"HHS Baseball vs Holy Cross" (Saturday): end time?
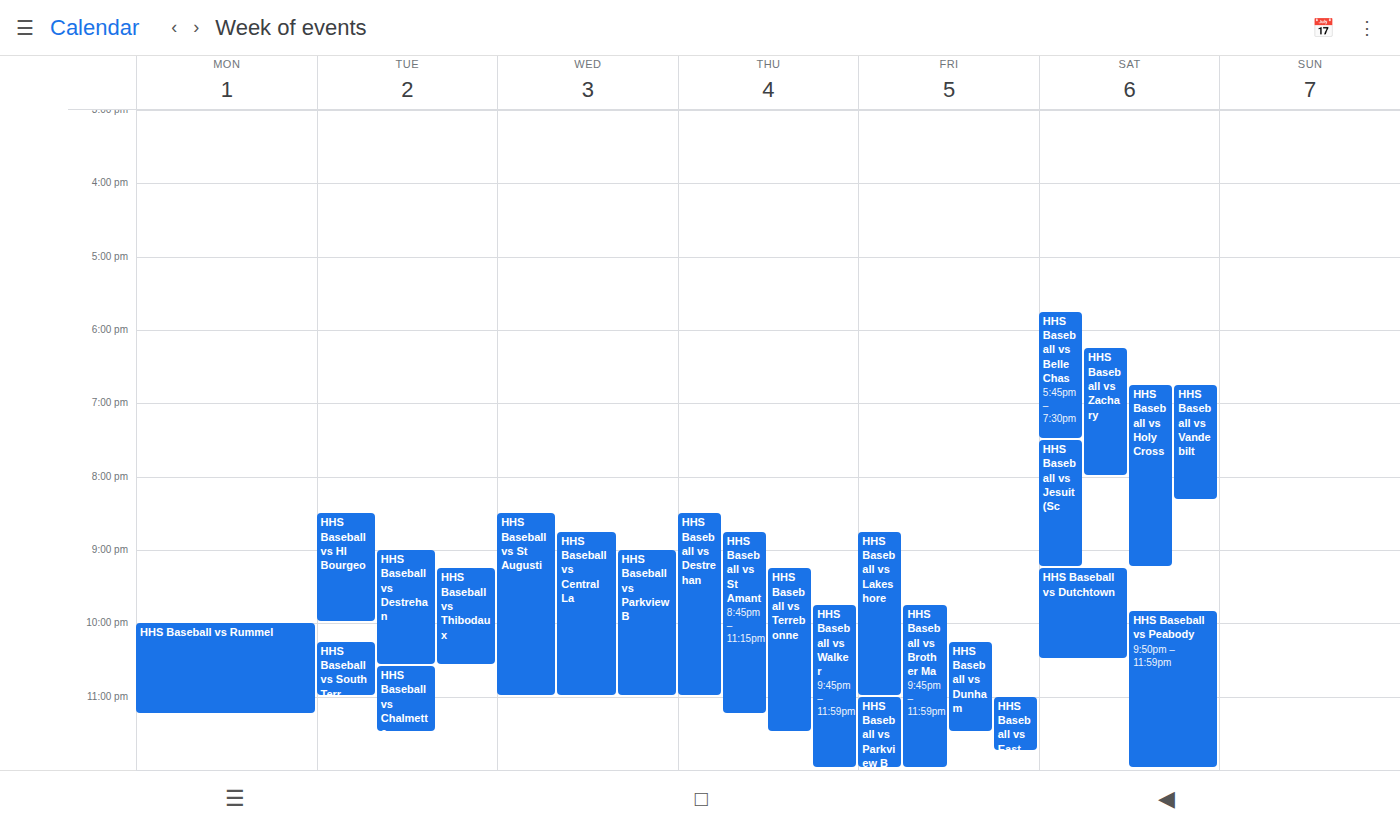
9:15 PM